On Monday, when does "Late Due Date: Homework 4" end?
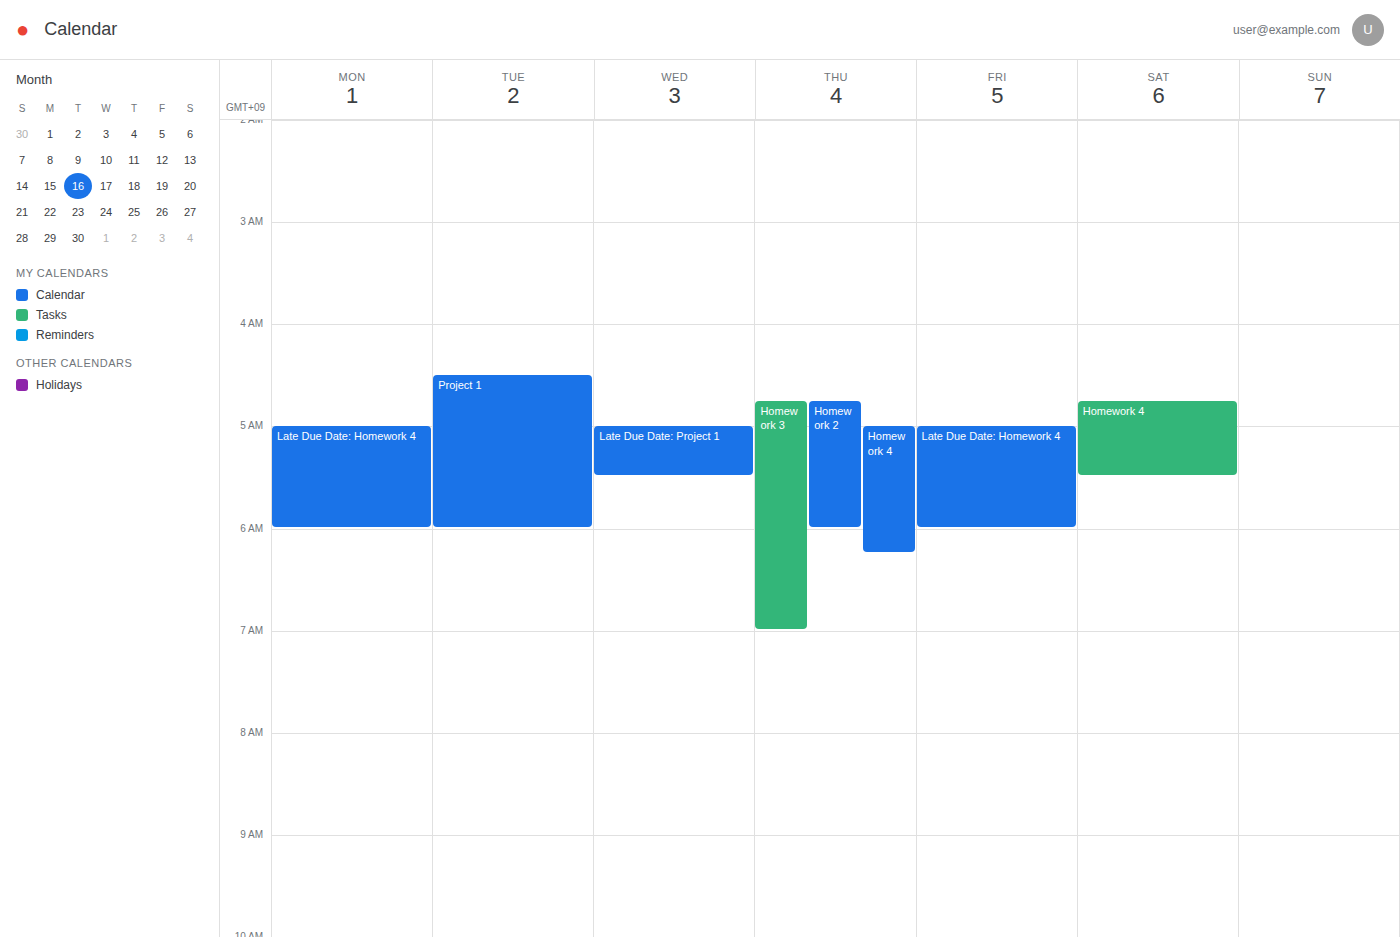
06:00